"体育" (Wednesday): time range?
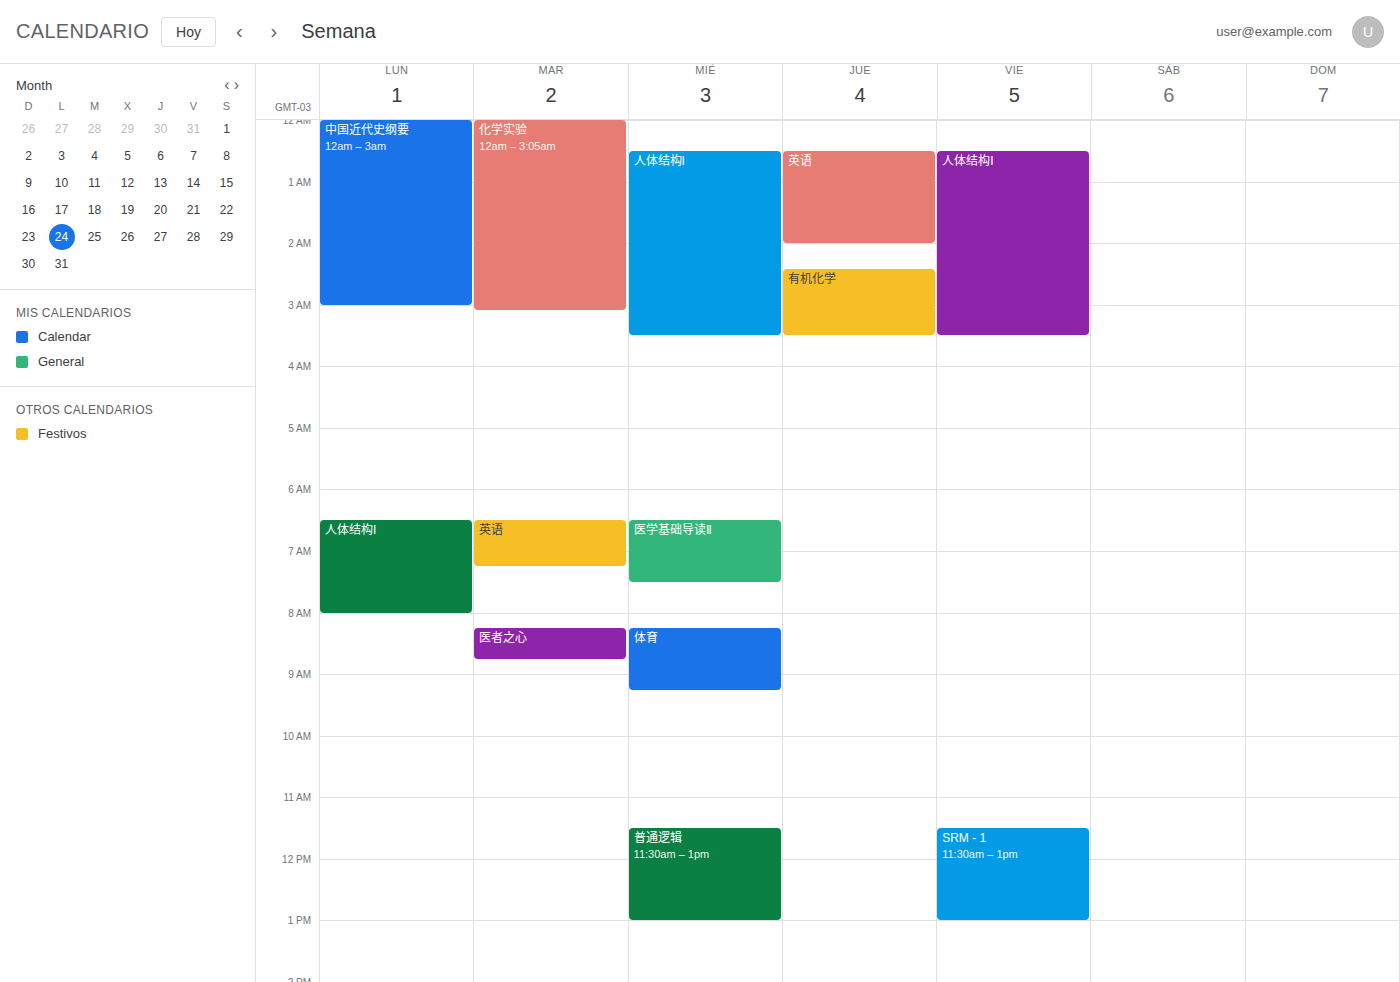
8:15 AM to 9:15 AM